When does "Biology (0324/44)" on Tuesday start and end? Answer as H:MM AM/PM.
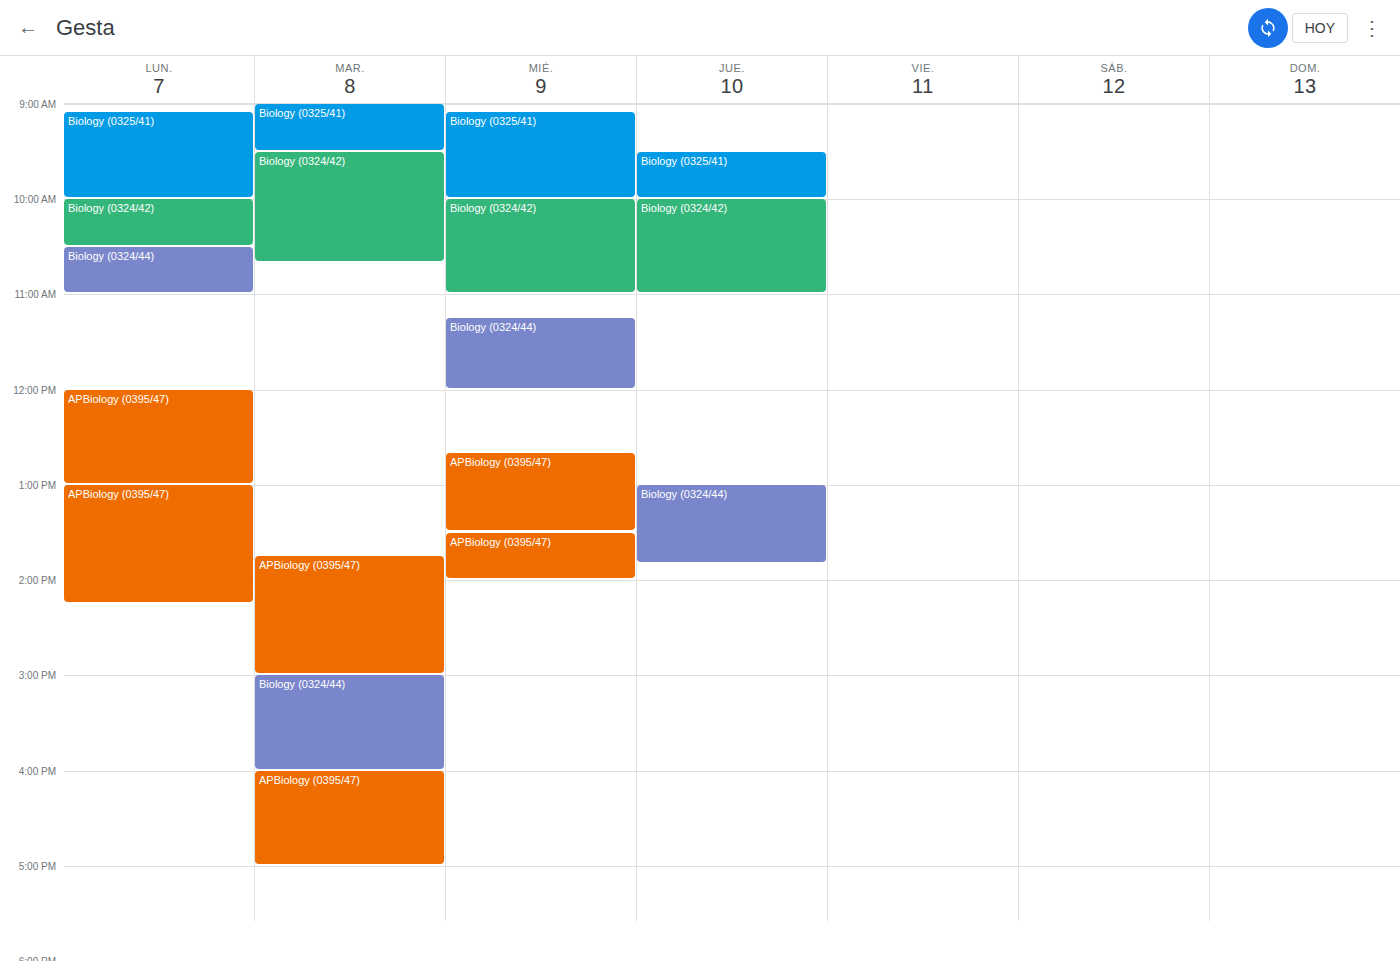
3:00 PM to 4:00 PM